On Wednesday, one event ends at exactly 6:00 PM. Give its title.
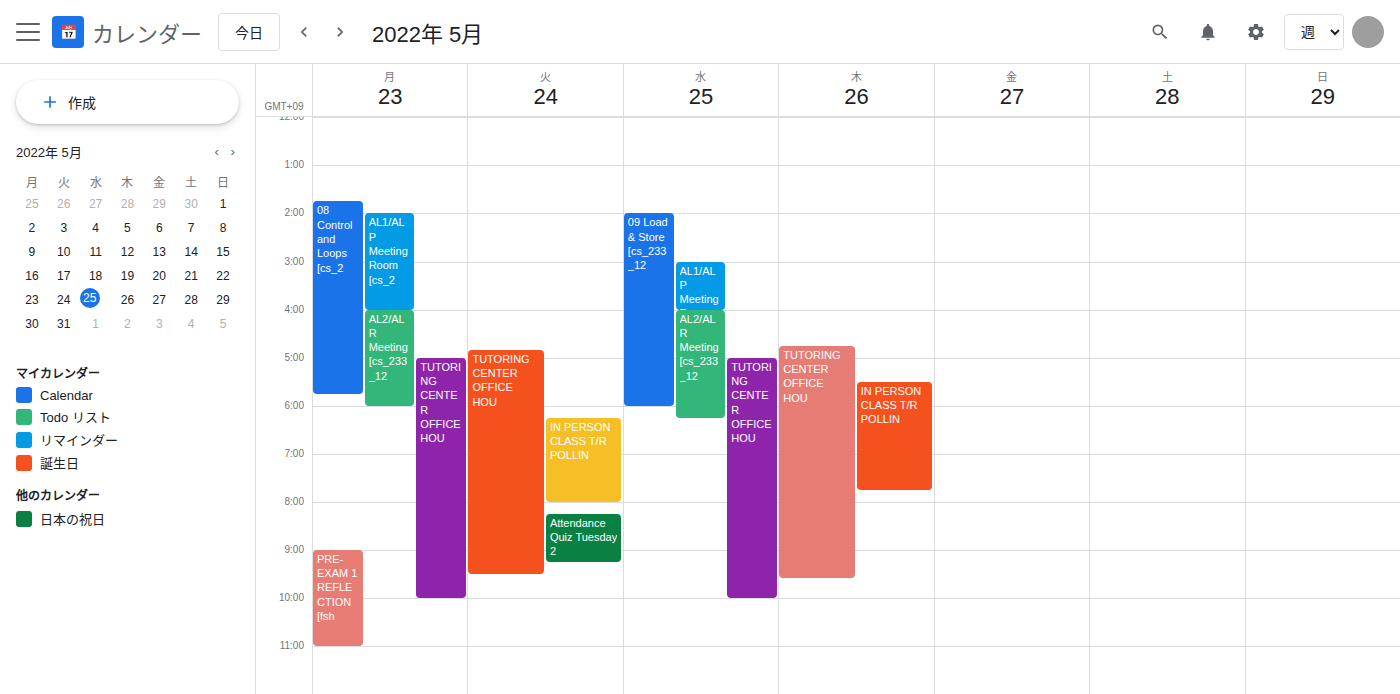
"09 Load & Store [cs_233_12"